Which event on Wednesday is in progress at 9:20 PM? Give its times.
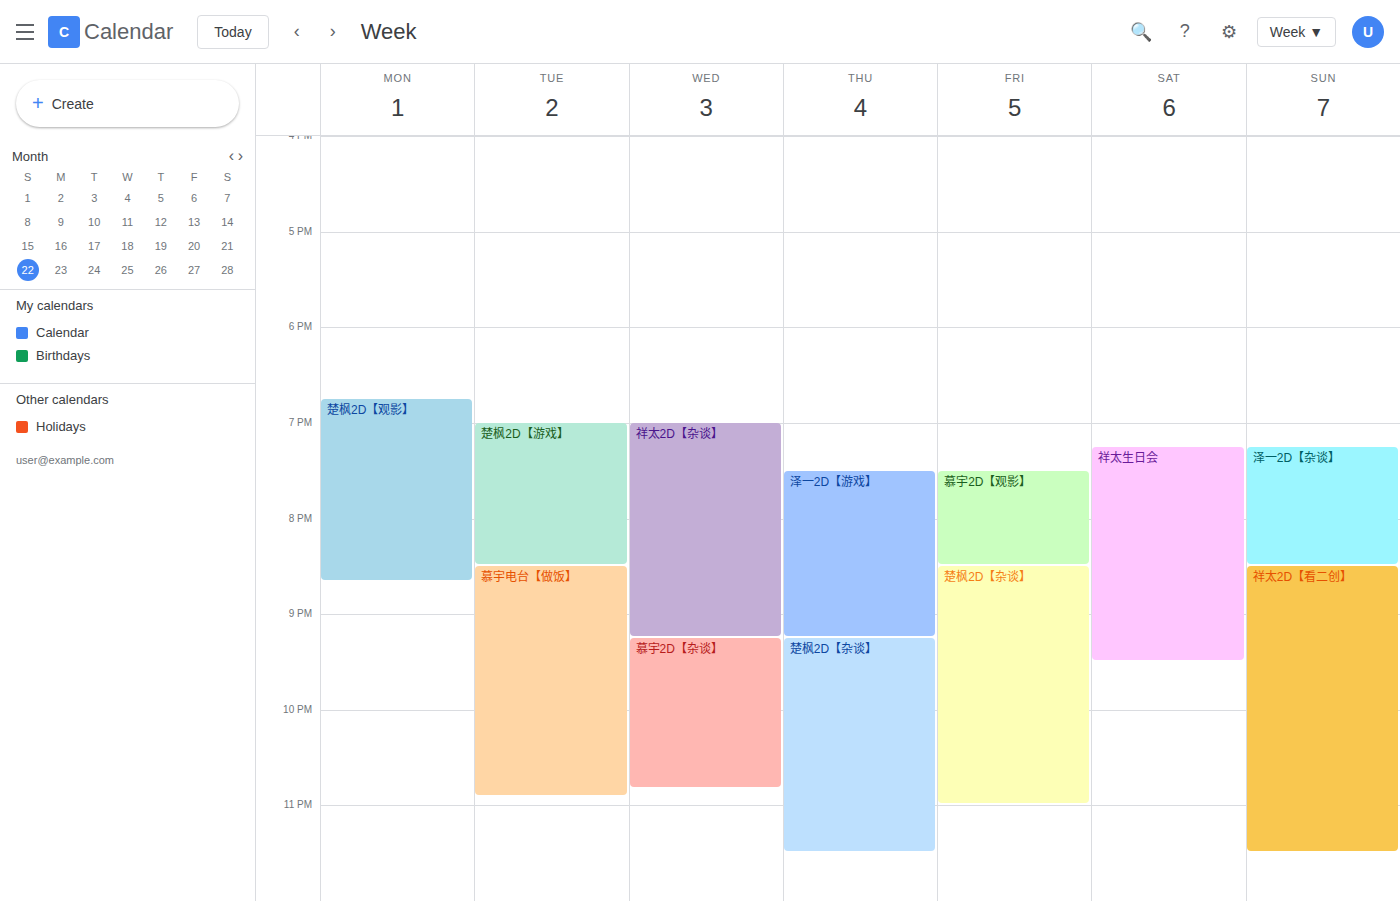
"慕宇2D【杂谈】", 9:15 PM to 10:50 PM